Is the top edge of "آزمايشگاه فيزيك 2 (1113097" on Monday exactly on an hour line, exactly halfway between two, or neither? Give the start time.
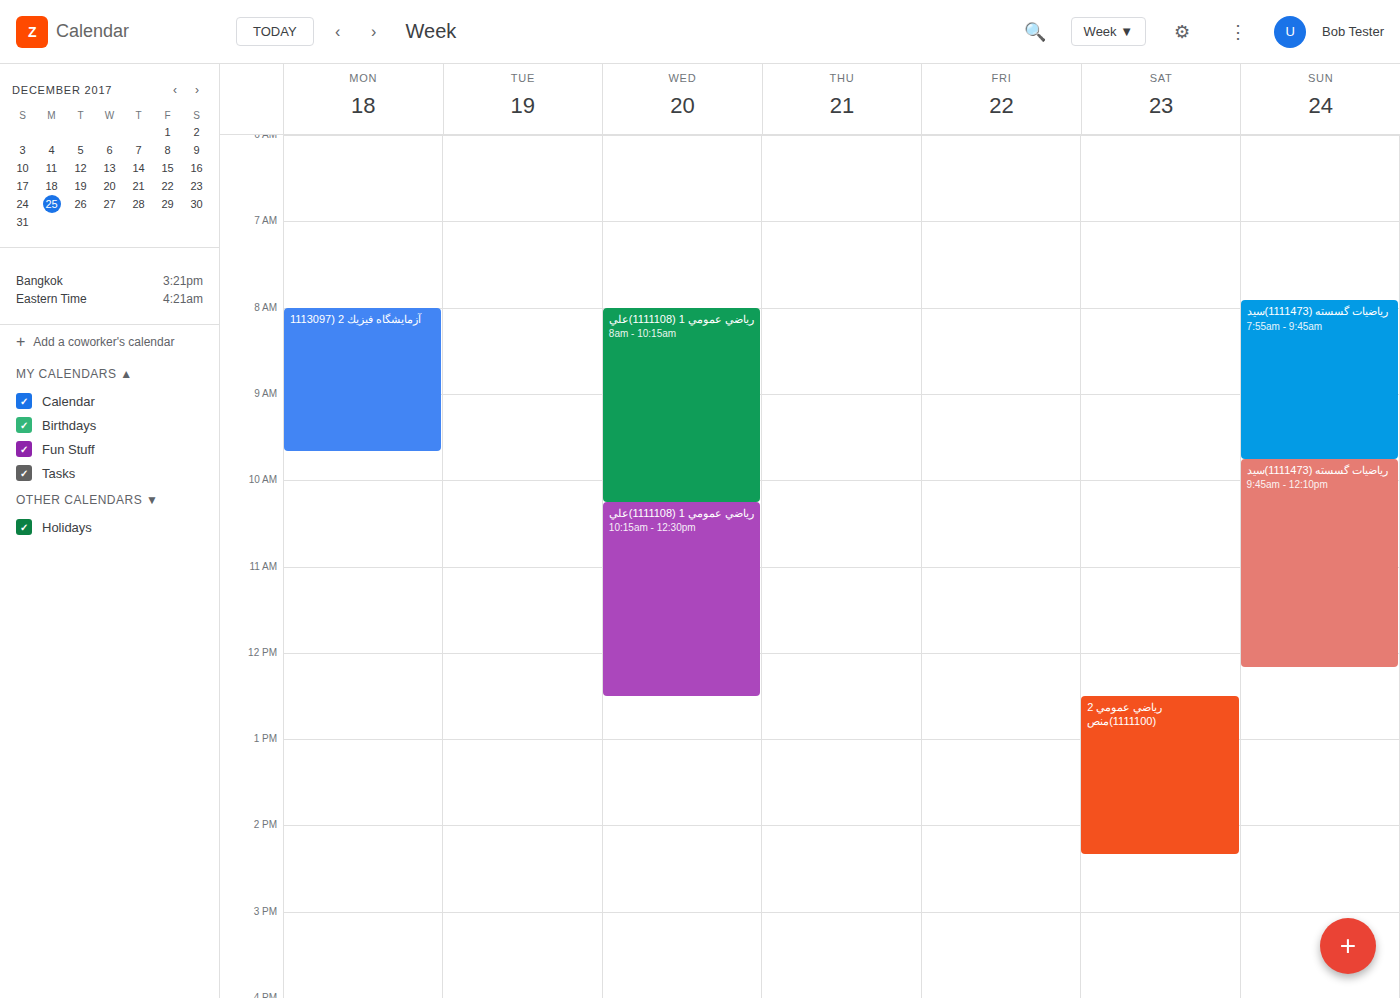
8:00 AM -- exactly on the 8 AM line.